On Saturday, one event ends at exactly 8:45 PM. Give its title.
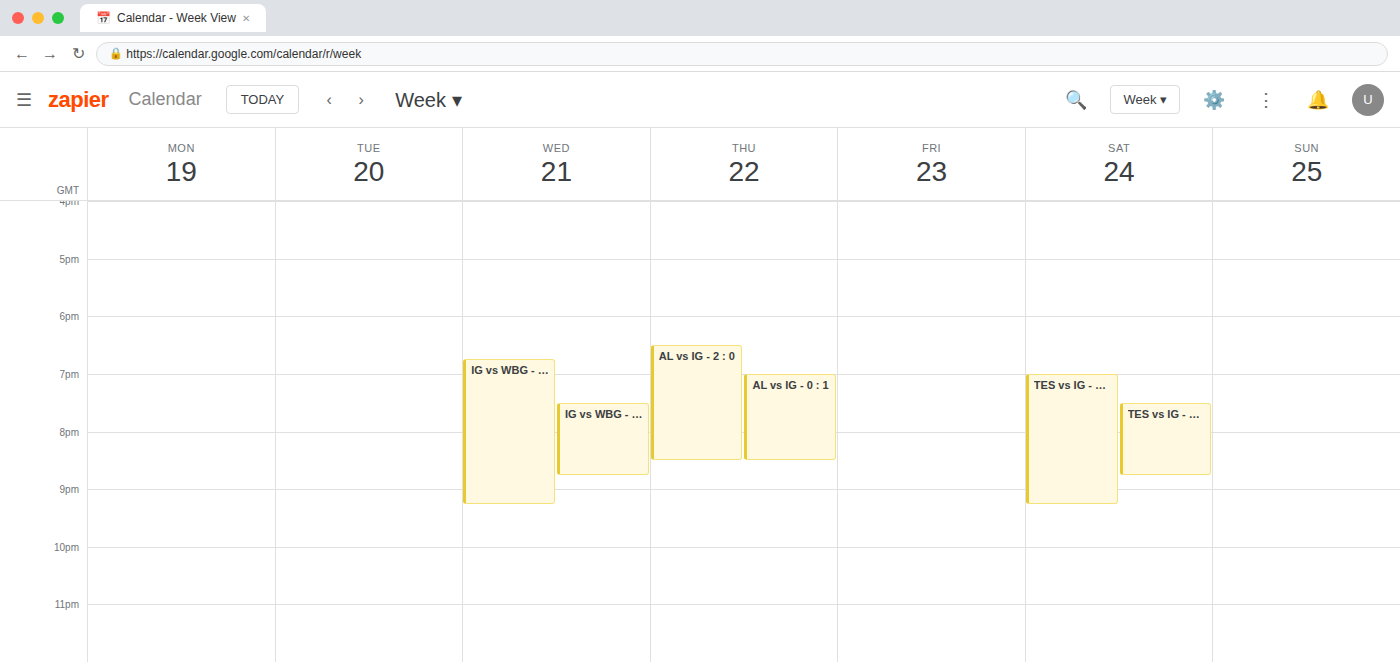
"TES vs IG - 2 : 1"